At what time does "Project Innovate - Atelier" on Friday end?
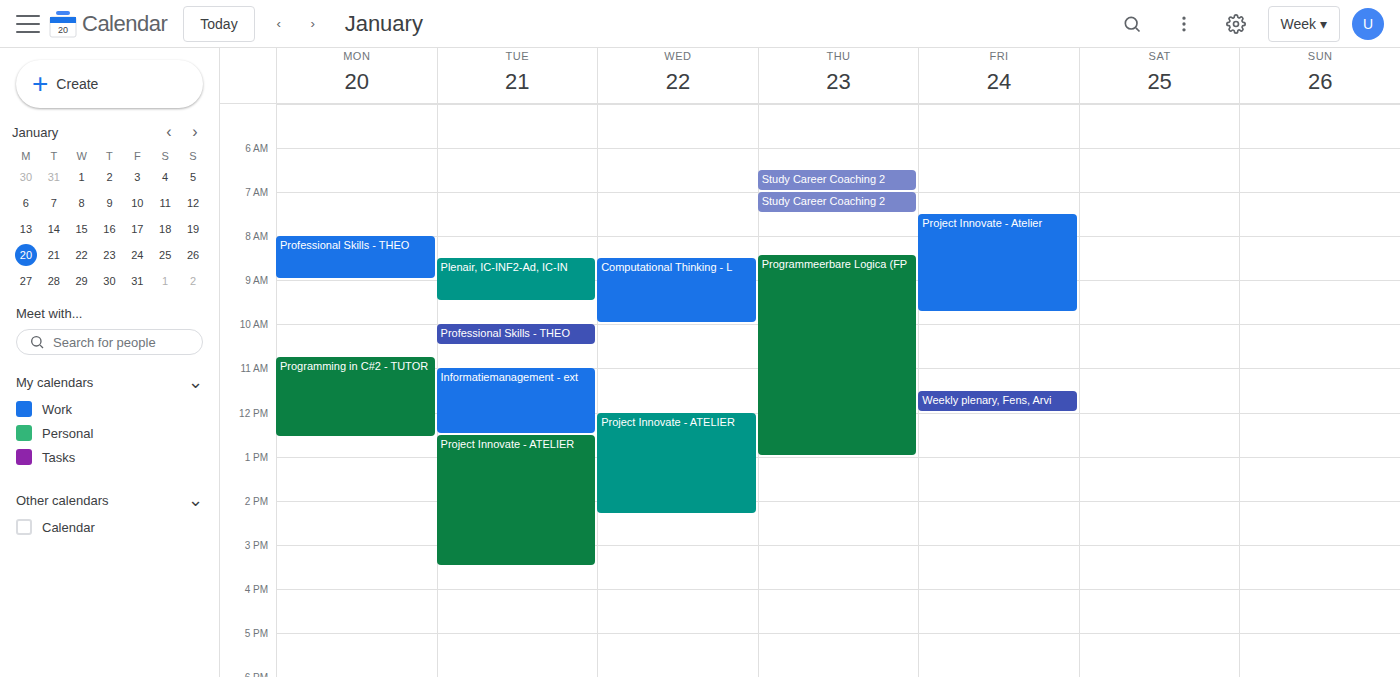
9:45 AM